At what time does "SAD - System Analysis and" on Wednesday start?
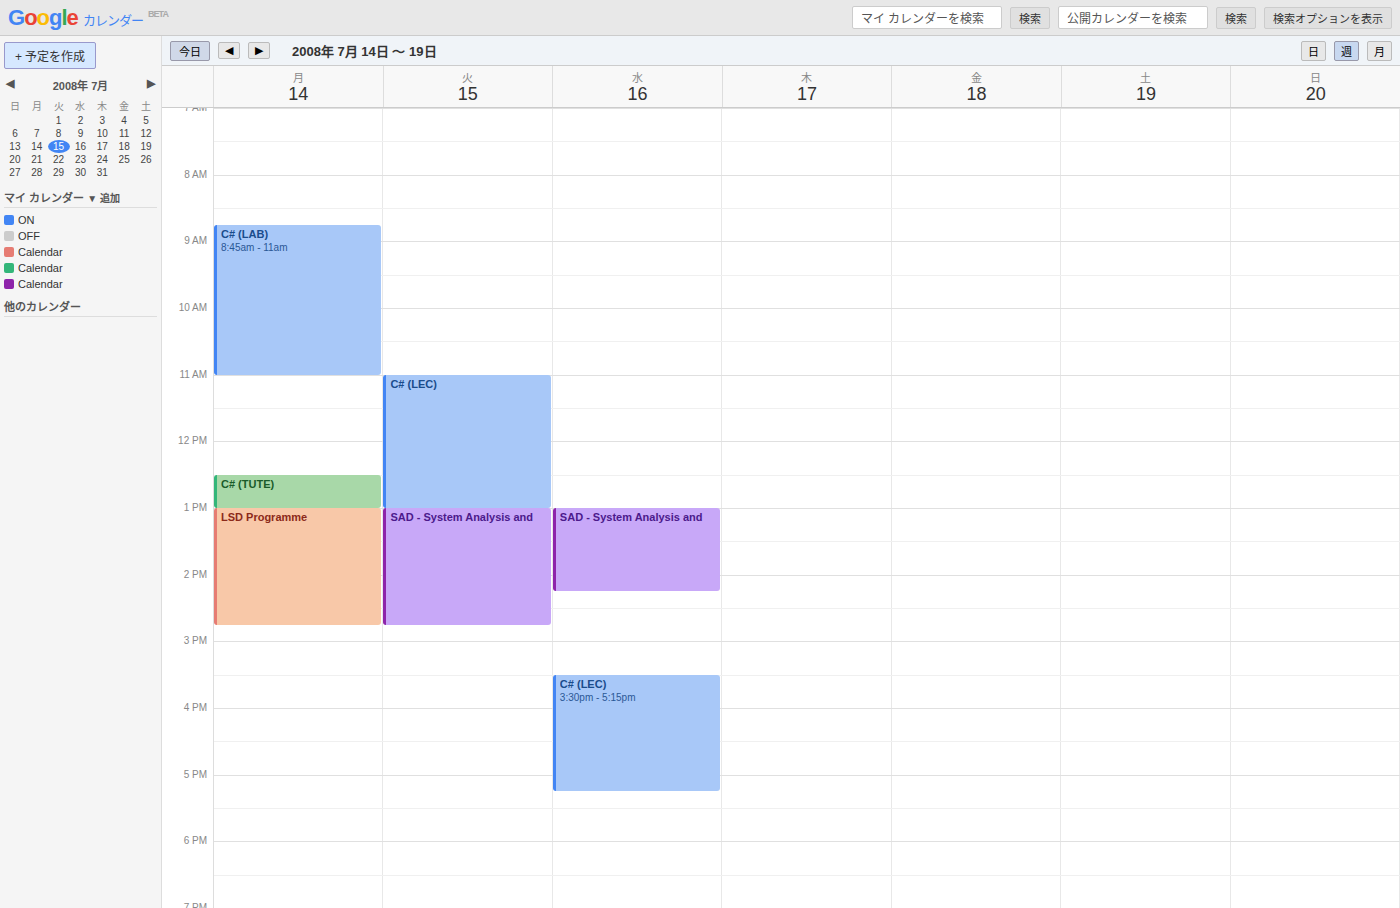
1:00 PM